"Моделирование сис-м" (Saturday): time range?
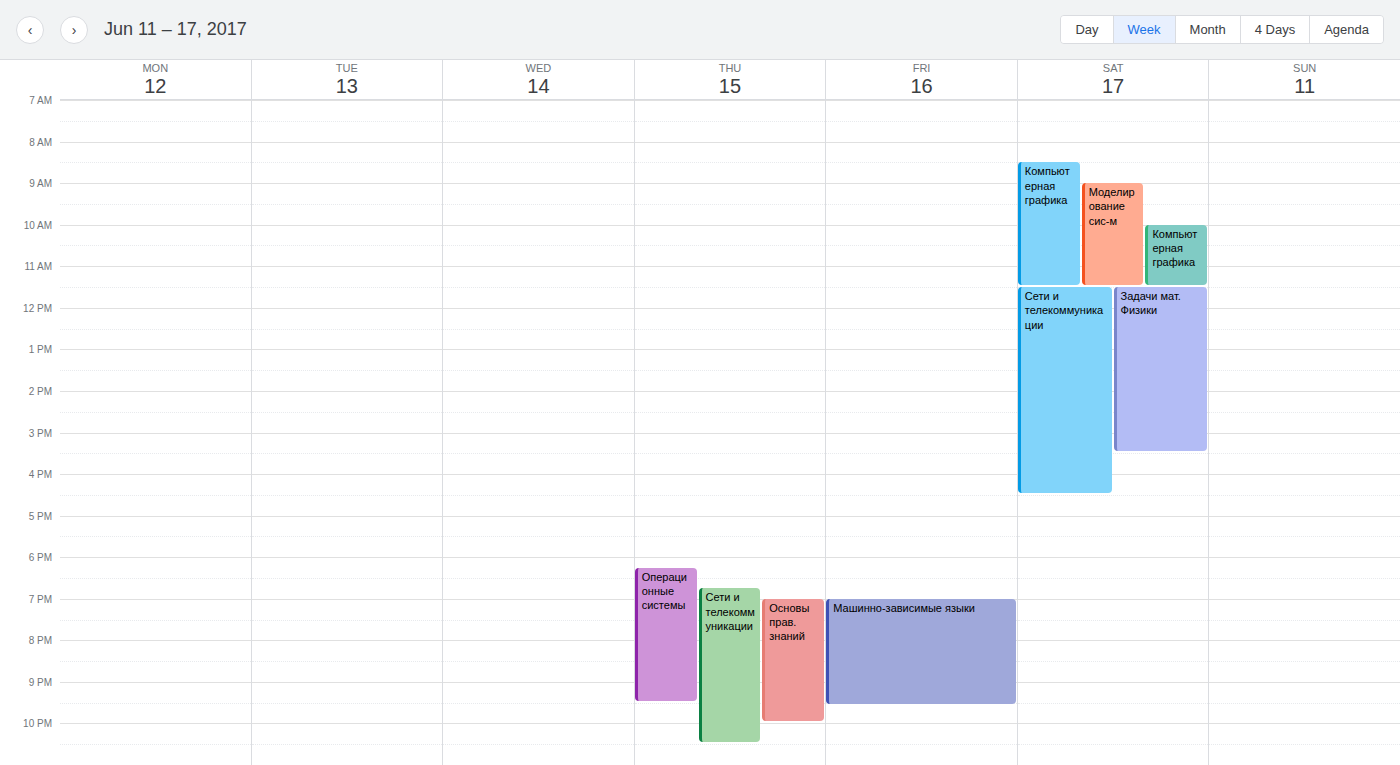
9:00 AM to 11:30 AM